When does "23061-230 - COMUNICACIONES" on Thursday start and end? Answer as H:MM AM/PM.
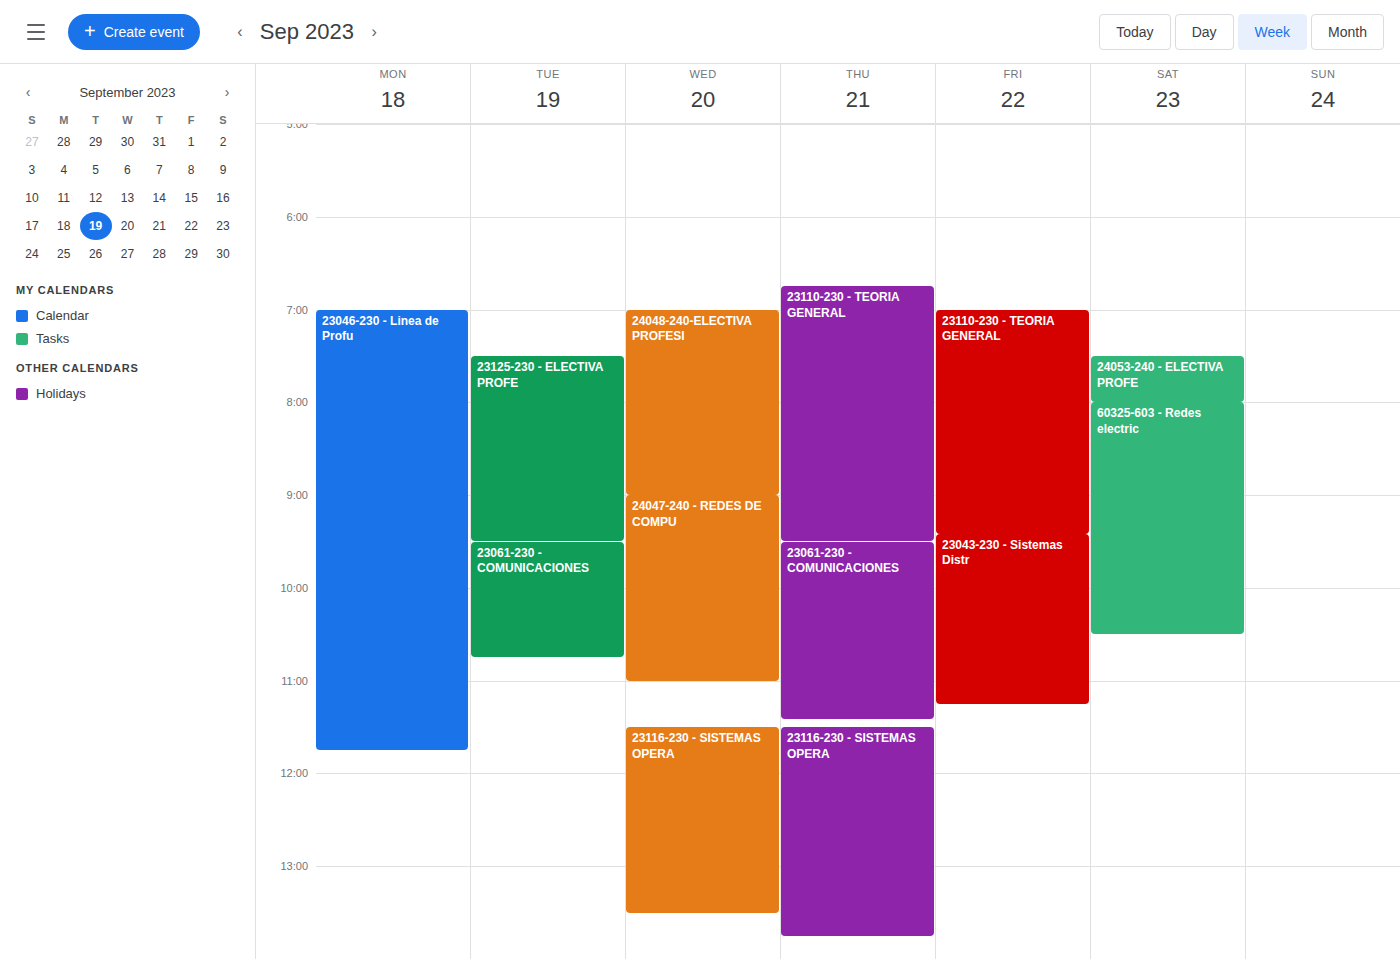
9:30 AM to 11:25 AM